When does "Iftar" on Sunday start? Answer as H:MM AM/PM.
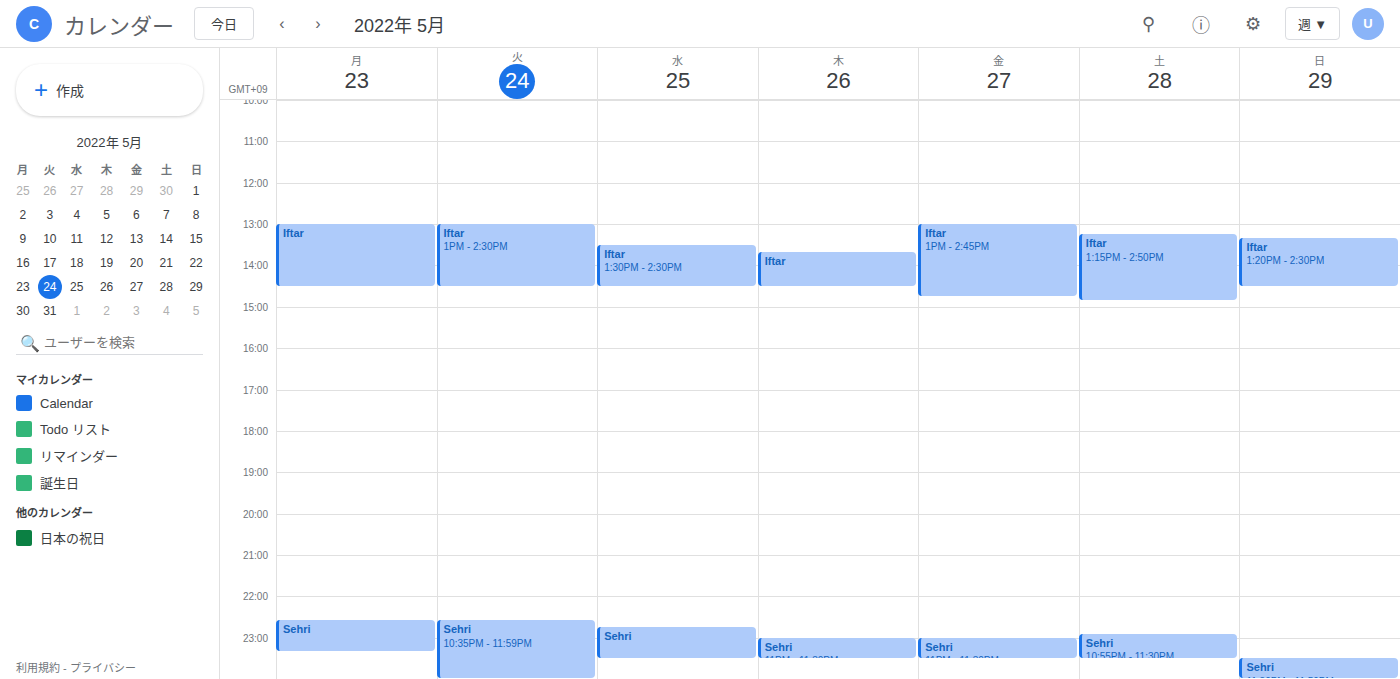
1:20 PM